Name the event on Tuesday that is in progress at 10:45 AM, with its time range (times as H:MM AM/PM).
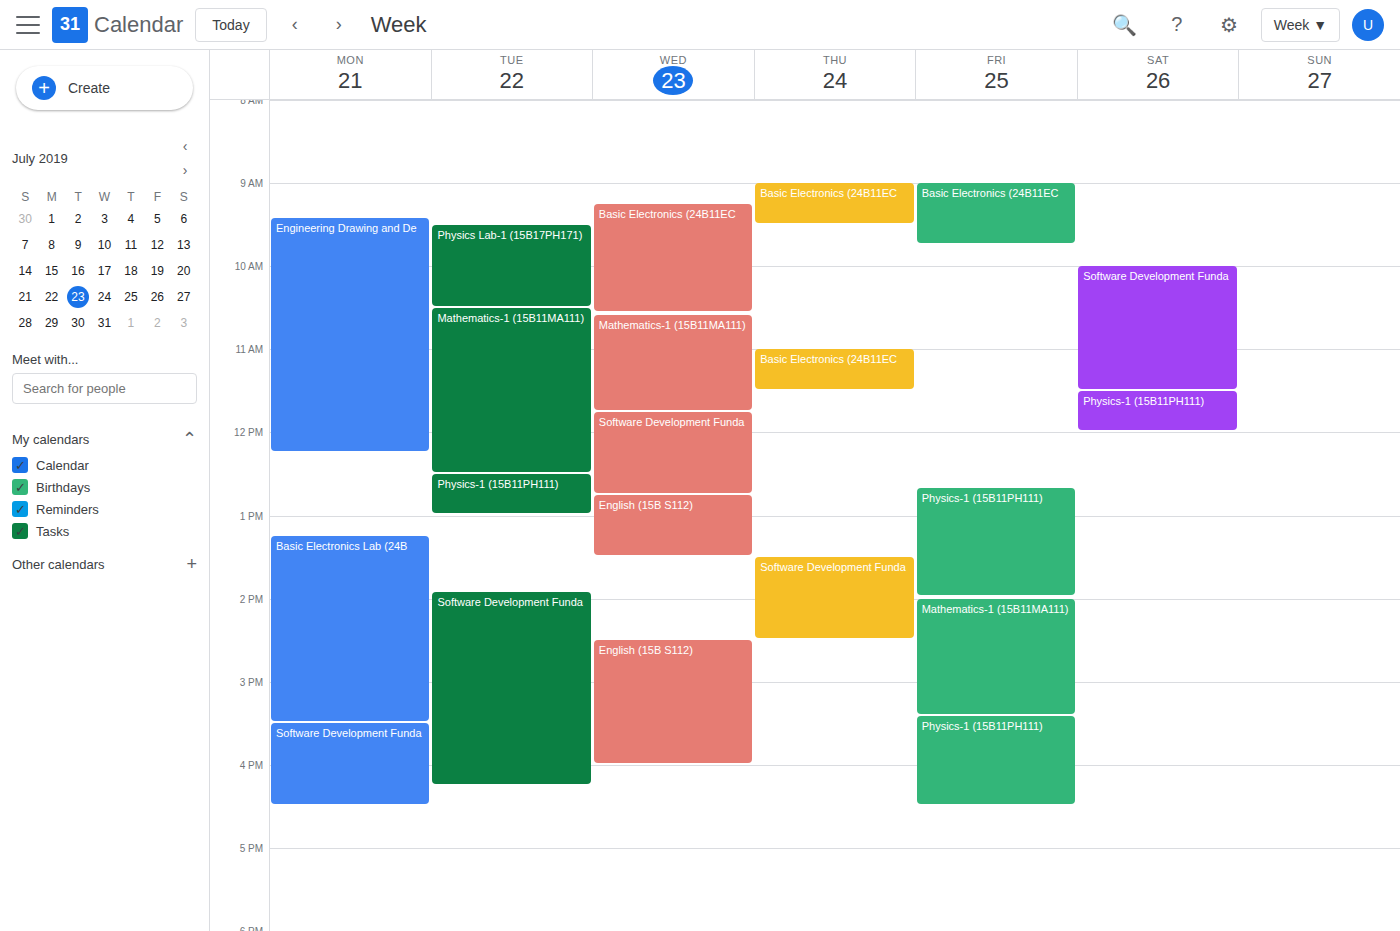
"Mathematics-1 (15B11MA111)", 10:30 AM to 12:30 PM